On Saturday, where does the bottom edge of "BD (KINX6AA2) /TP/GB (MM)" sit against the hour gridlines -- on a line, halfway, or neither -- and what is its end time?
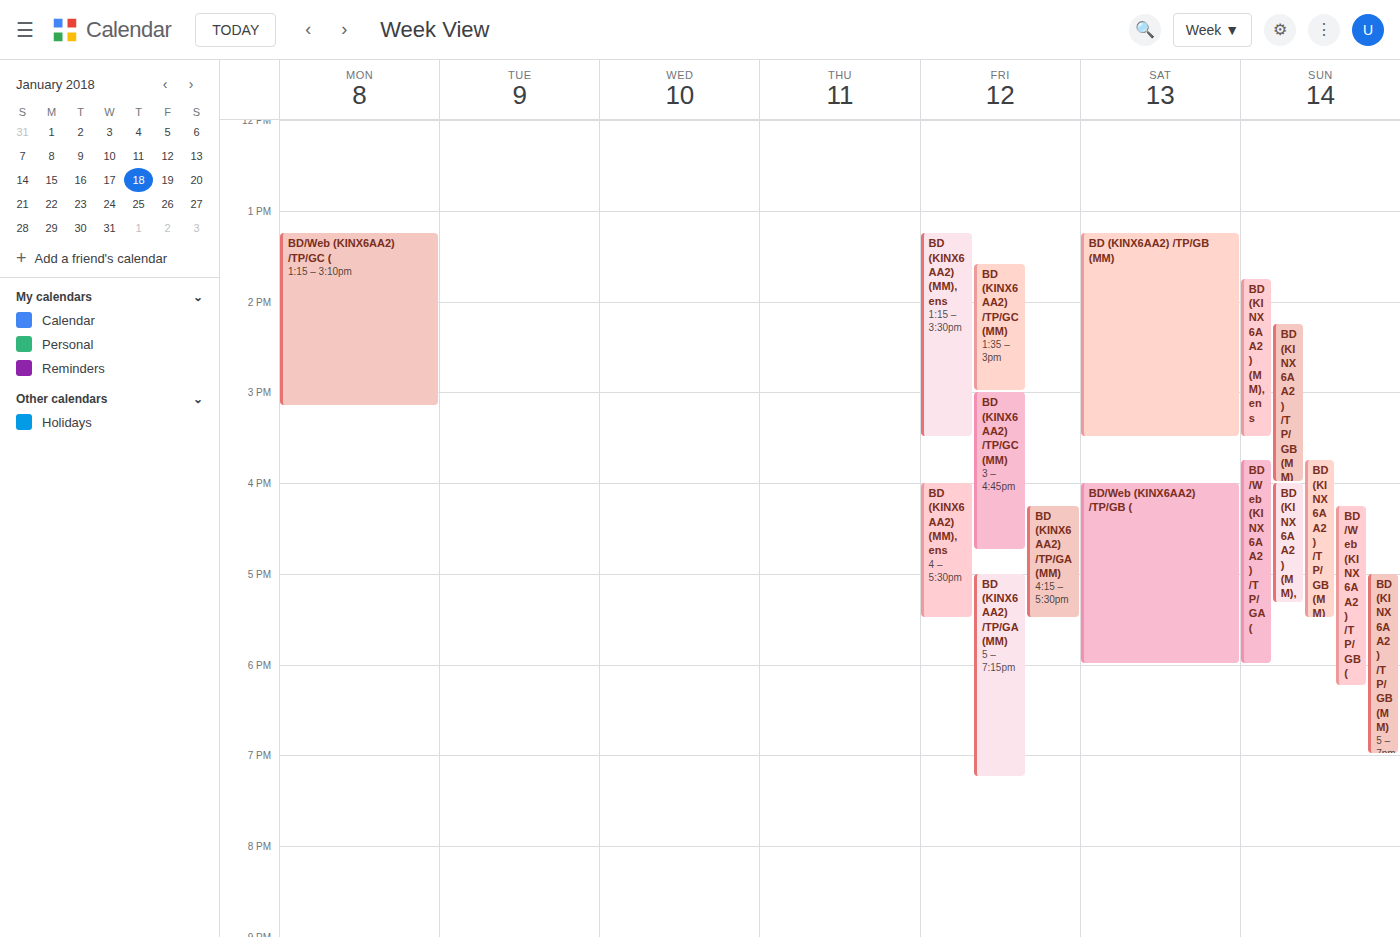
15:30 -- halfway between the 15:00 and 16:00 lines.